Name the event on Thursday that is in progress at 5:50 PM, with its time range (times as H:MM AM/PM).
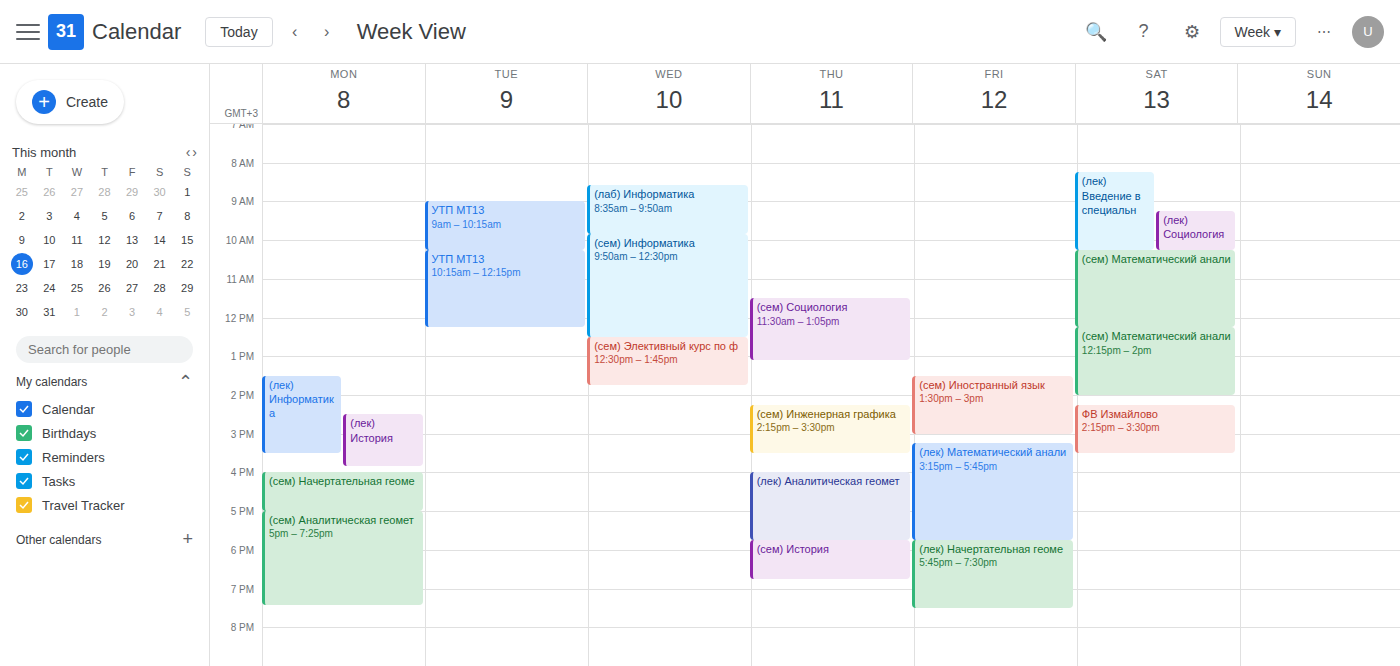
"(сем) История", 5:45 PM to 6:45 PM